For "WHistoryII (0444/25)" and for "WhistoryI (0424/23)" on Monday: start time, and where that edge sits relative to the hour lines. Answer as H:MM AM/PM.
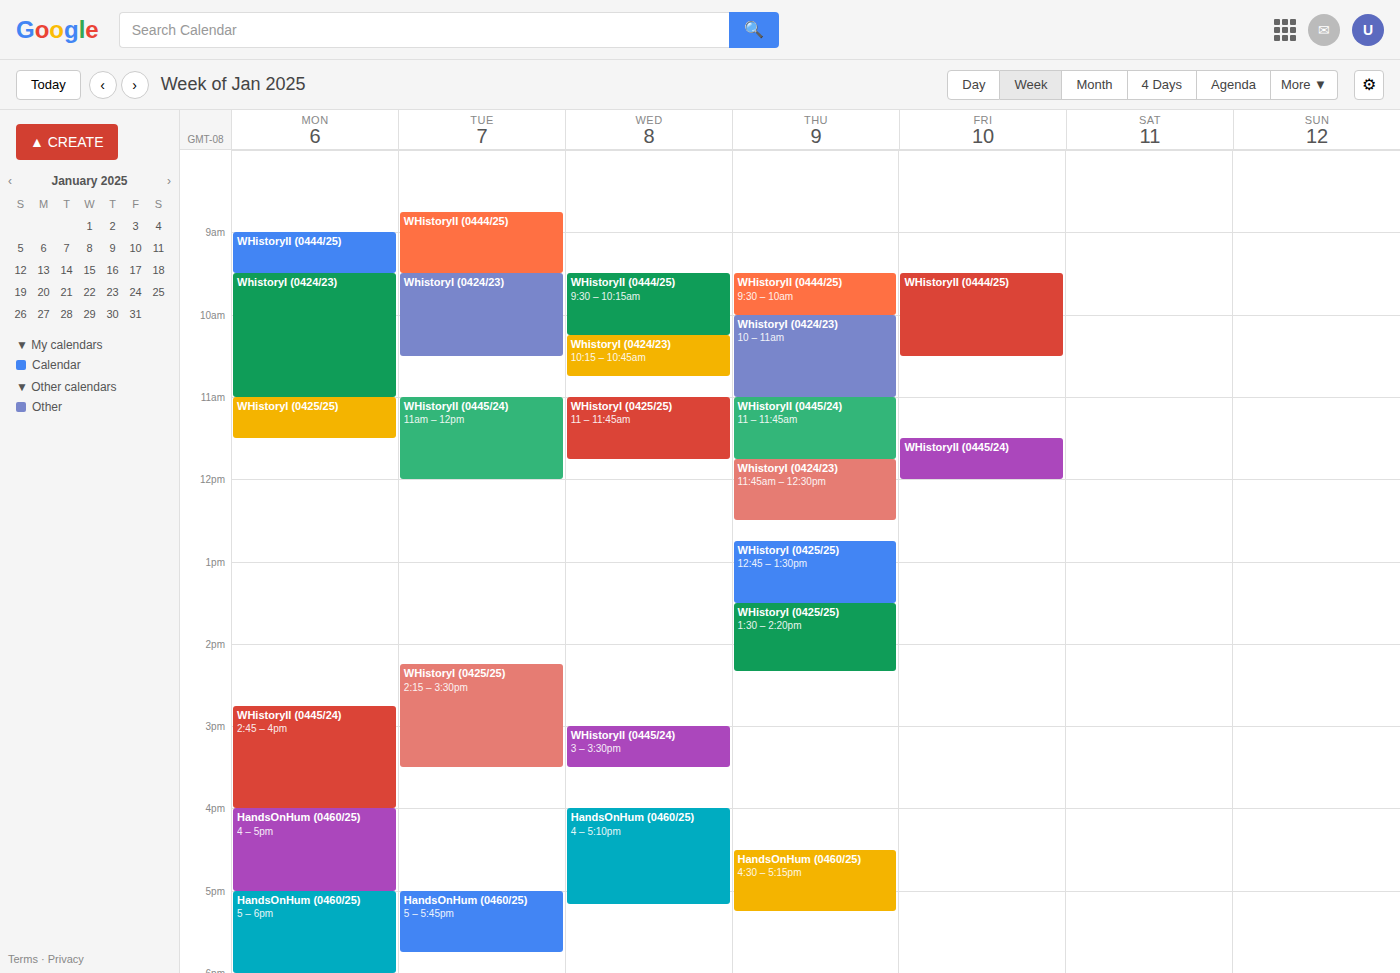
"WHistoryII (0444/25)": 9:00 AM, exactly on the 9 AM line. "WhistoryI (0424/23)": 9:30 AM, halfway between the 9 AM and 10 AM lines.